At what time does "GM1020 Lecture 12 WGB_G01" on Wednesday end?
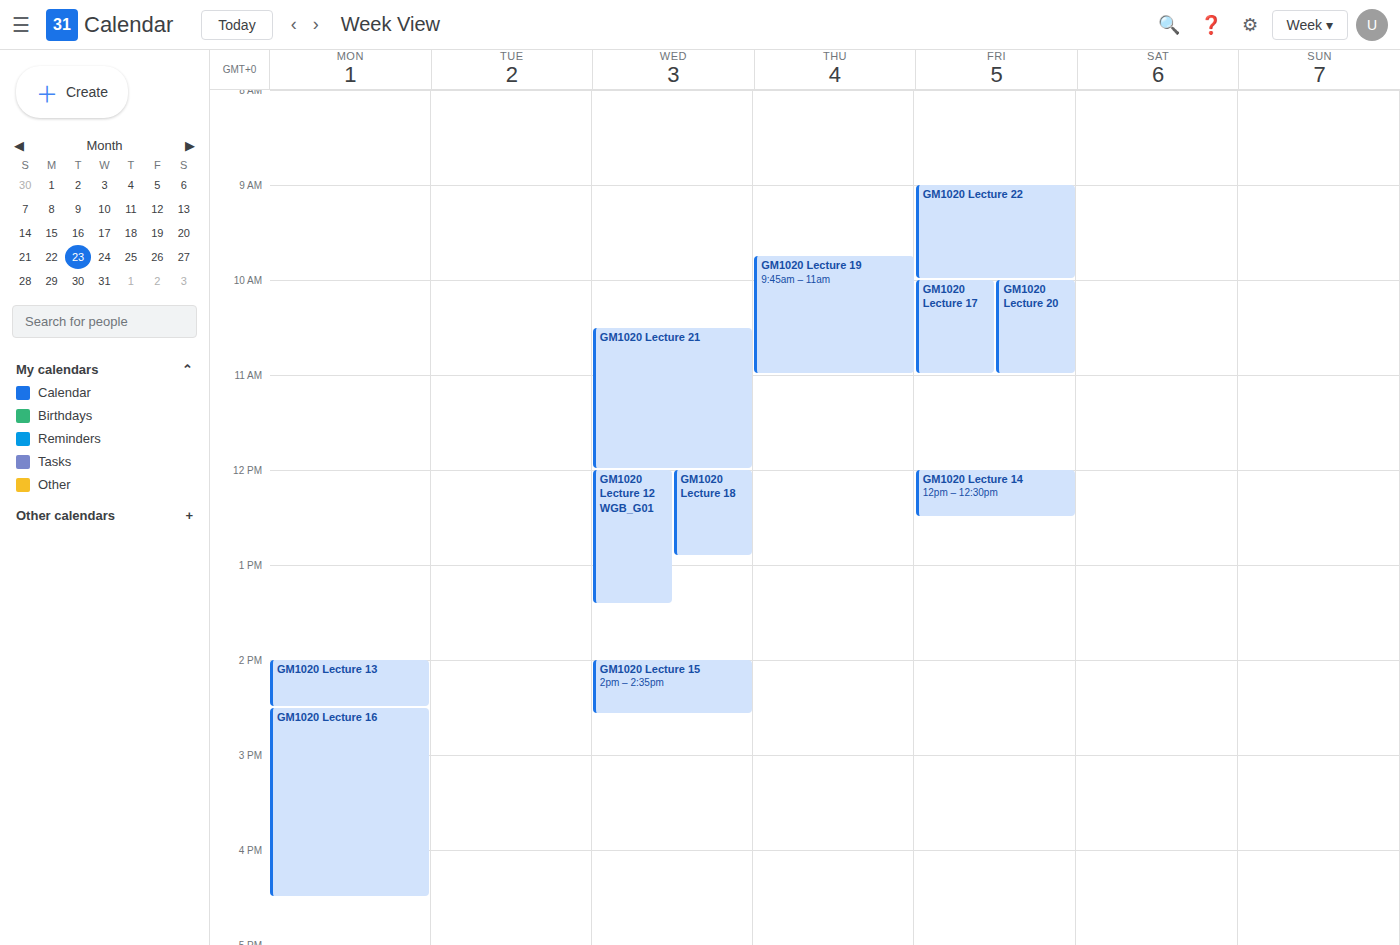
13:25